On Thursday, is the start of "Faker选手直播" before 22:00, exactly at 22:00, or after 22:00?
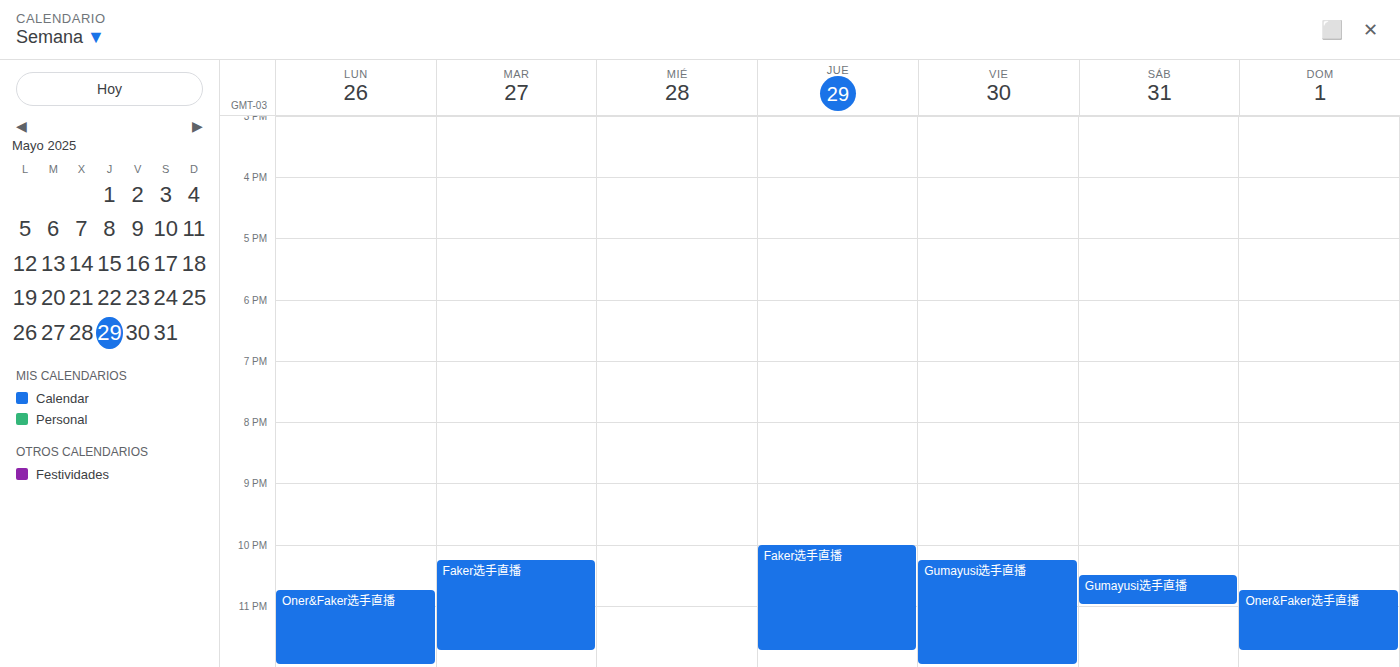
22:00 -- exactly at 22:00, on the 22:00 line.